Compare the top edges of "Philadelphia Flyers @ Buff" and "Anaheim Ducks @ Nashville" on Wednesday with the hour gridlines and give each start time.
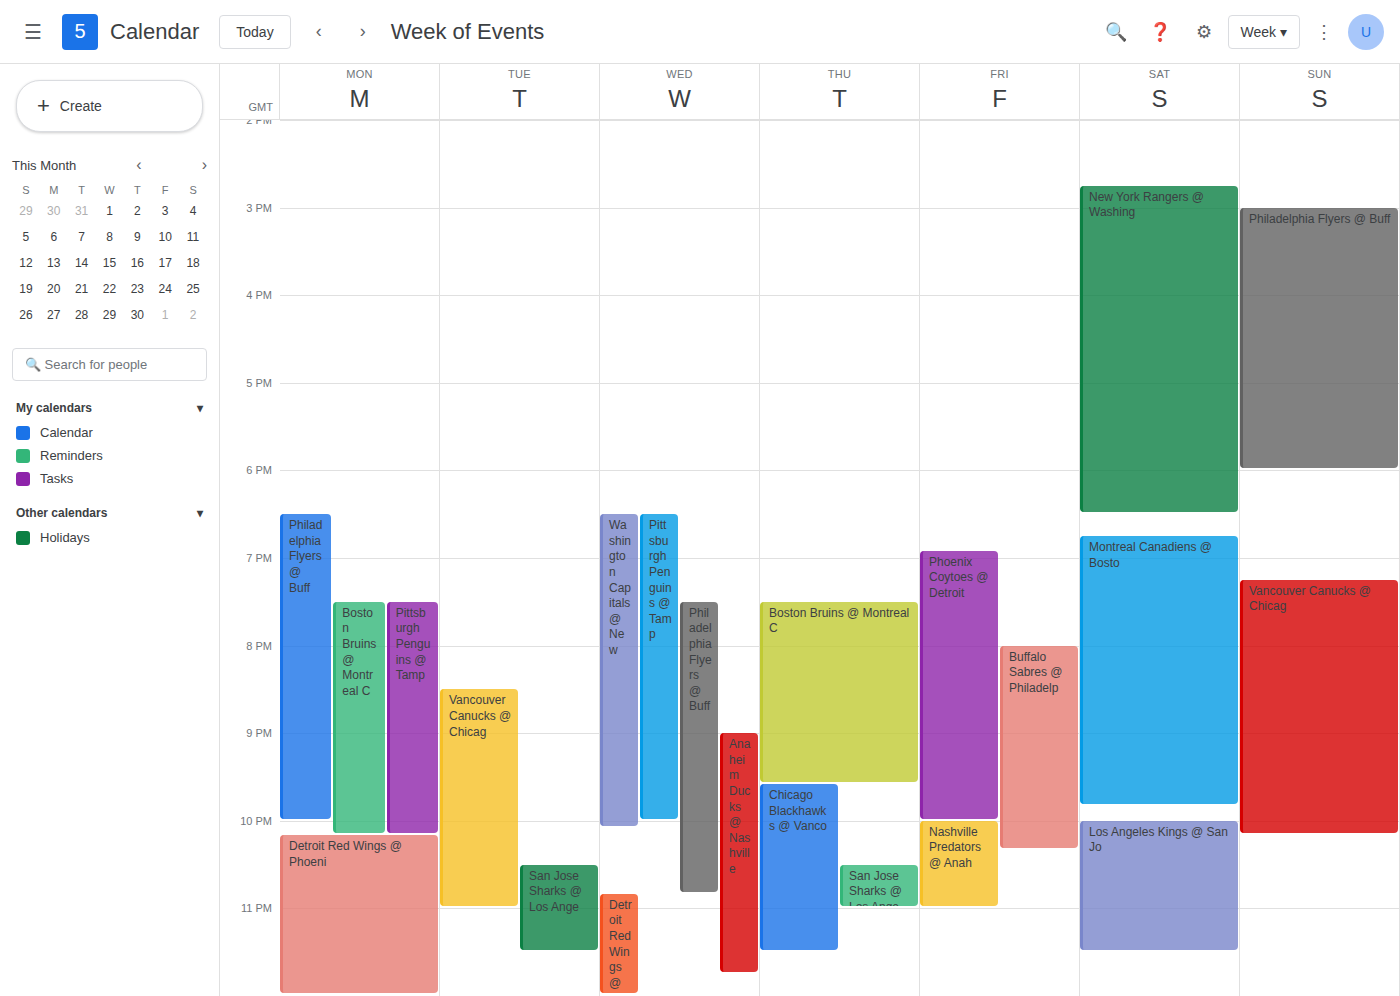
"Philadelphia Flyers @ Buff": 7:30 PM, halfway between the 7 PM and 8 PM lines. "Anaheim Ducks @ Nashville": 9:00 PM, exactly on the 9 PM line.